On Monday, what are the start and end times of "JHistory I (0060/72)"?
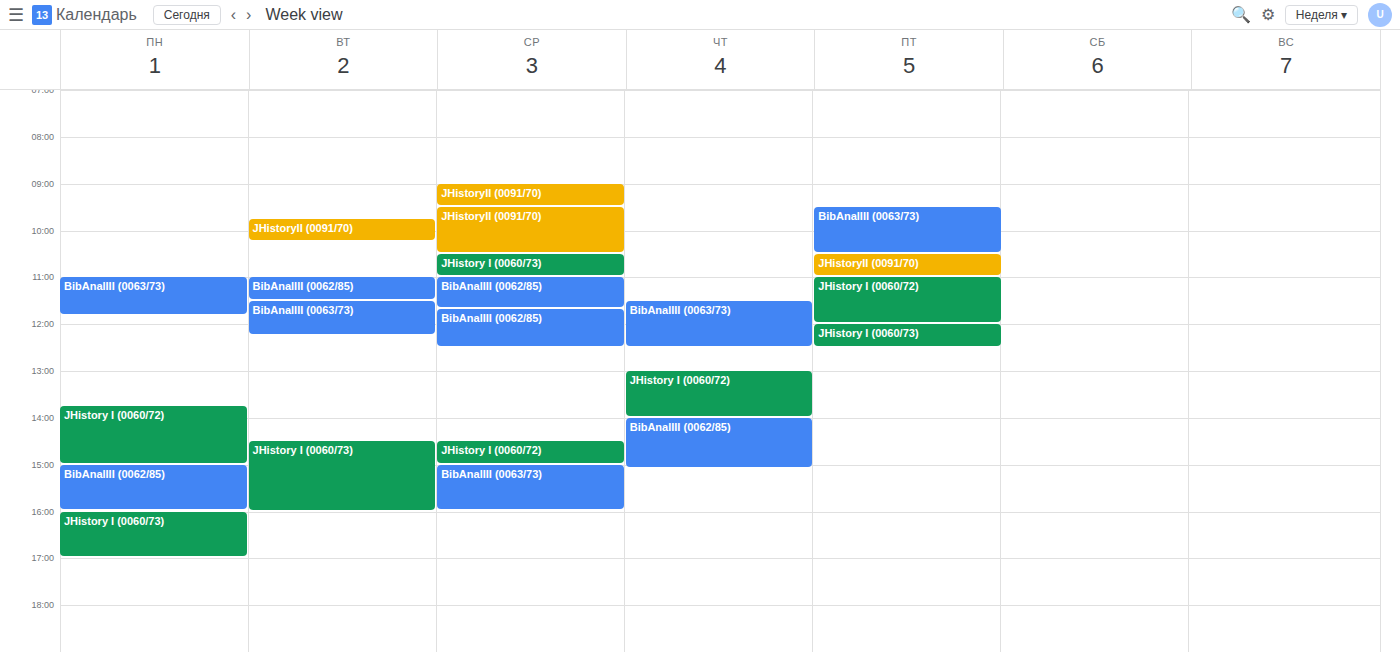
1:45 PM to 3:00 PM